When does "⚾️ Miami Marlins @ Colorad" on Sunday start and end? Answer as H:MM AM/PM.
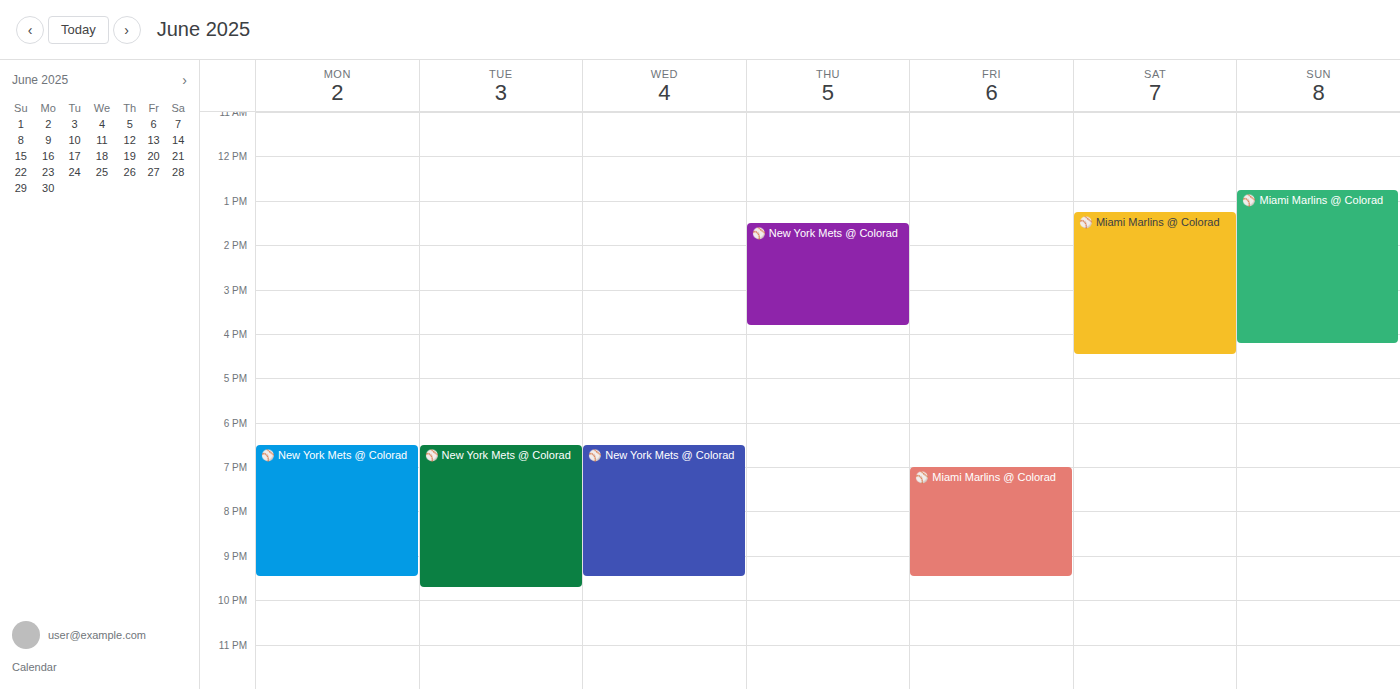
12:45 PM to 4:15 PM